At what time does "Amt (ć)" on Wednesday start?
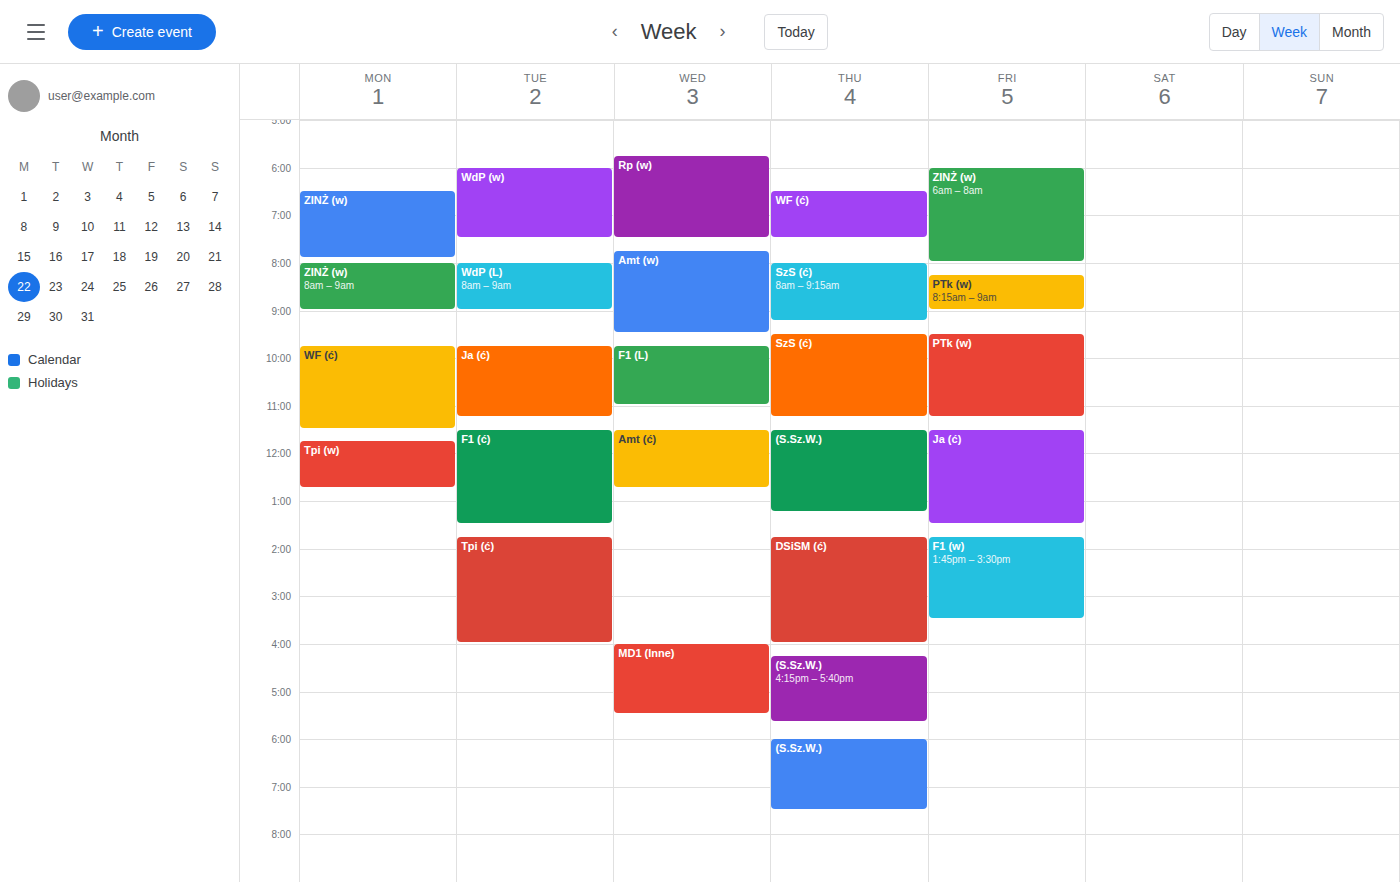
11:30 AM